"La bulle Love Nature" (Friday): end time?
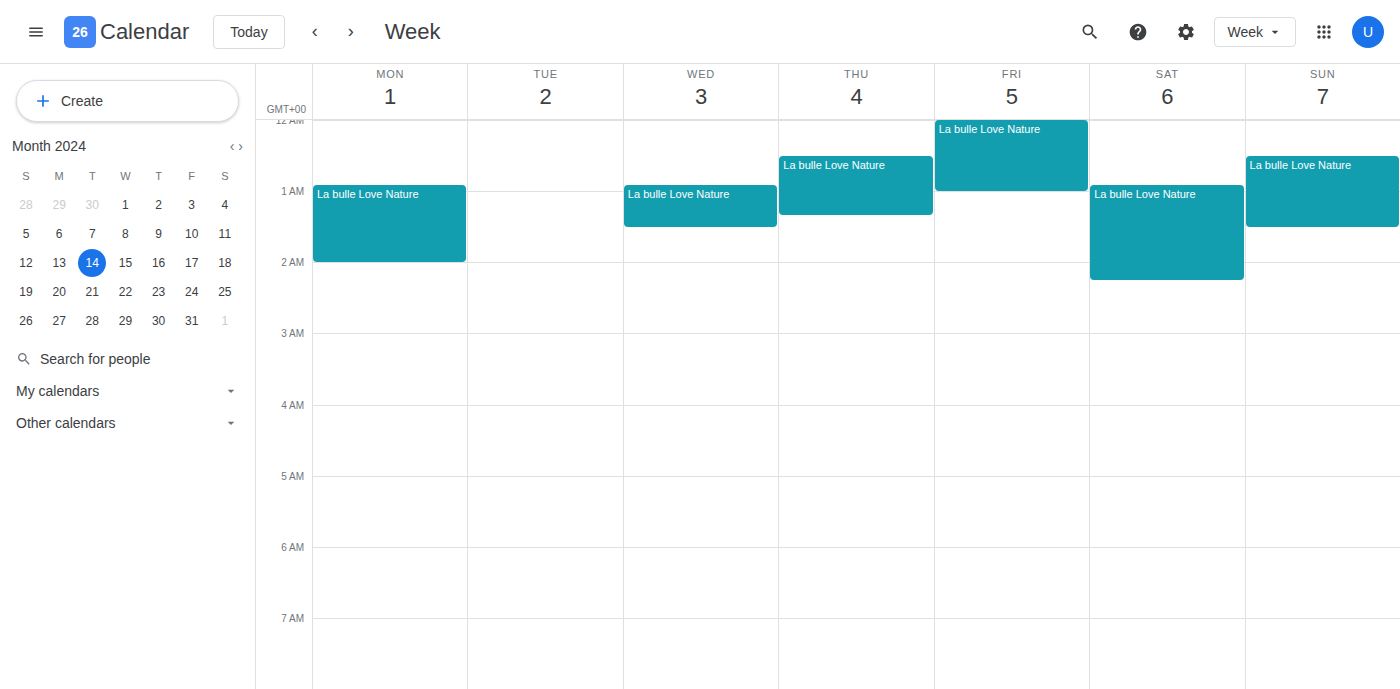
01:00